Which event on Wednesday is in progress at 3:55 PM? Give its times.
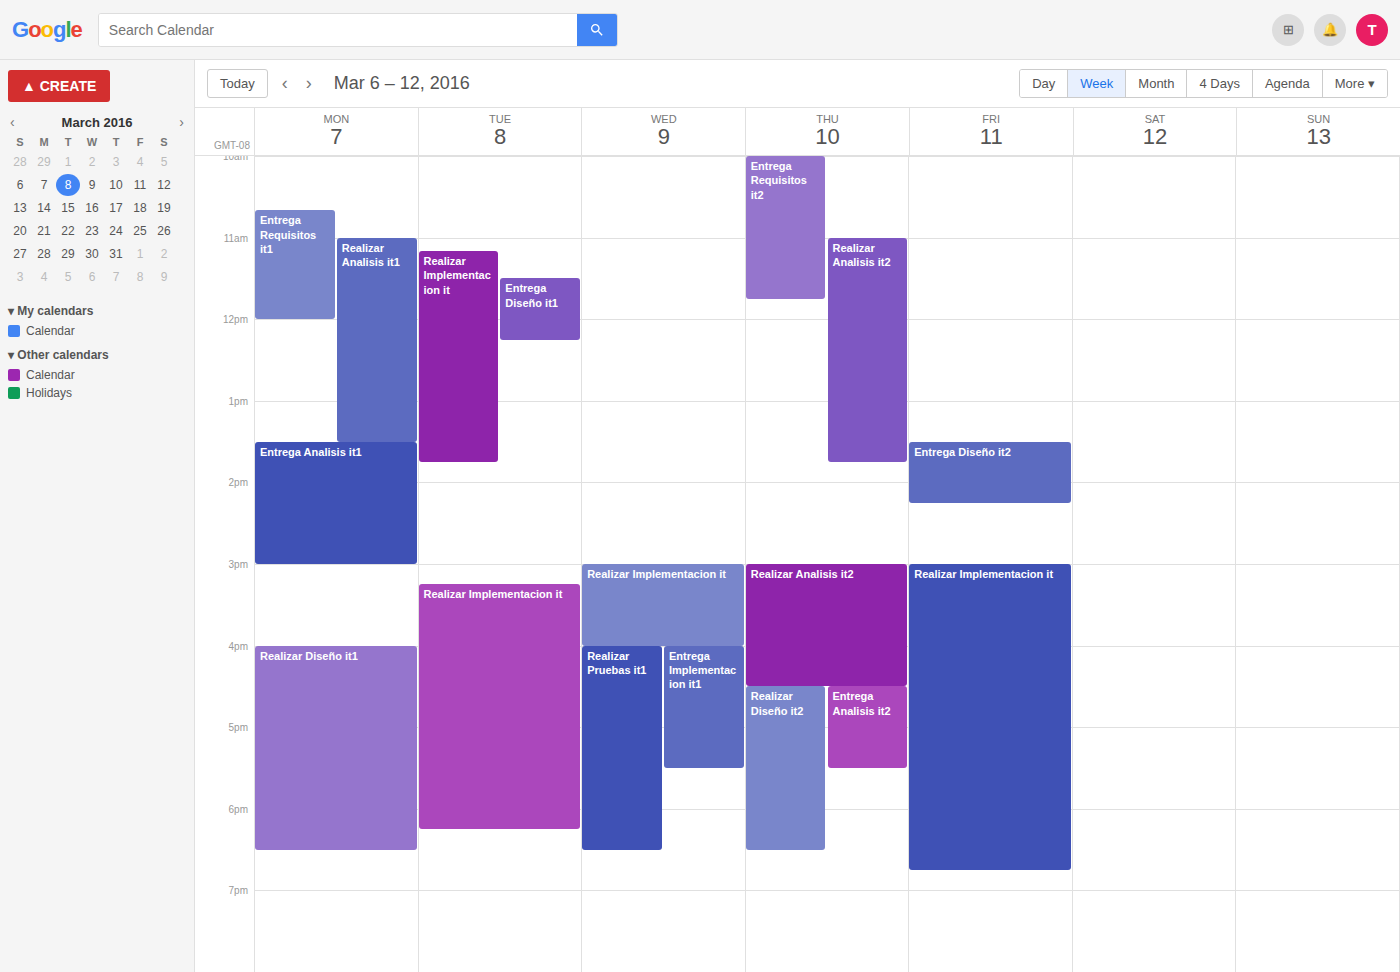
"Realizar Implementacion it", 3:00 PM to 4:00 PM